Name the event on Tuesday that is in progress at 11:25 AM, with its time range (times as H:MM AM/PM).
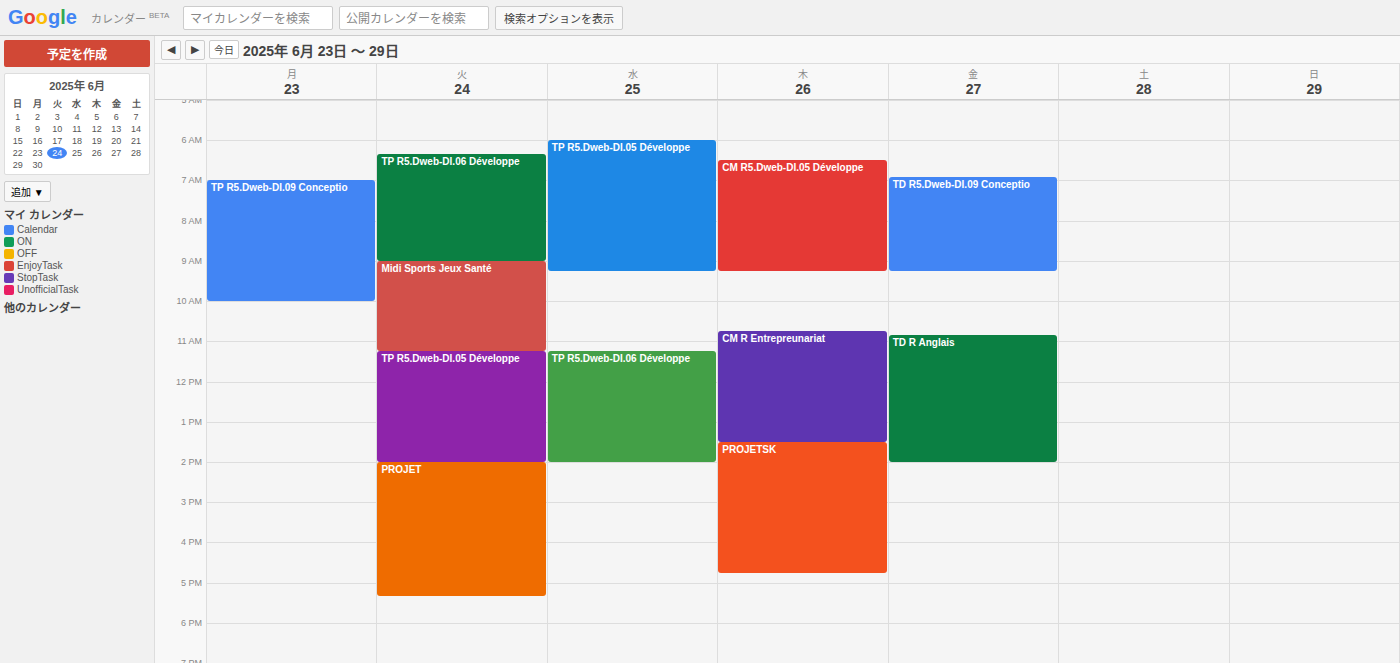
"TP R5.Dweb-DI.05 Développe", 11:15 AM to 2:00 PM